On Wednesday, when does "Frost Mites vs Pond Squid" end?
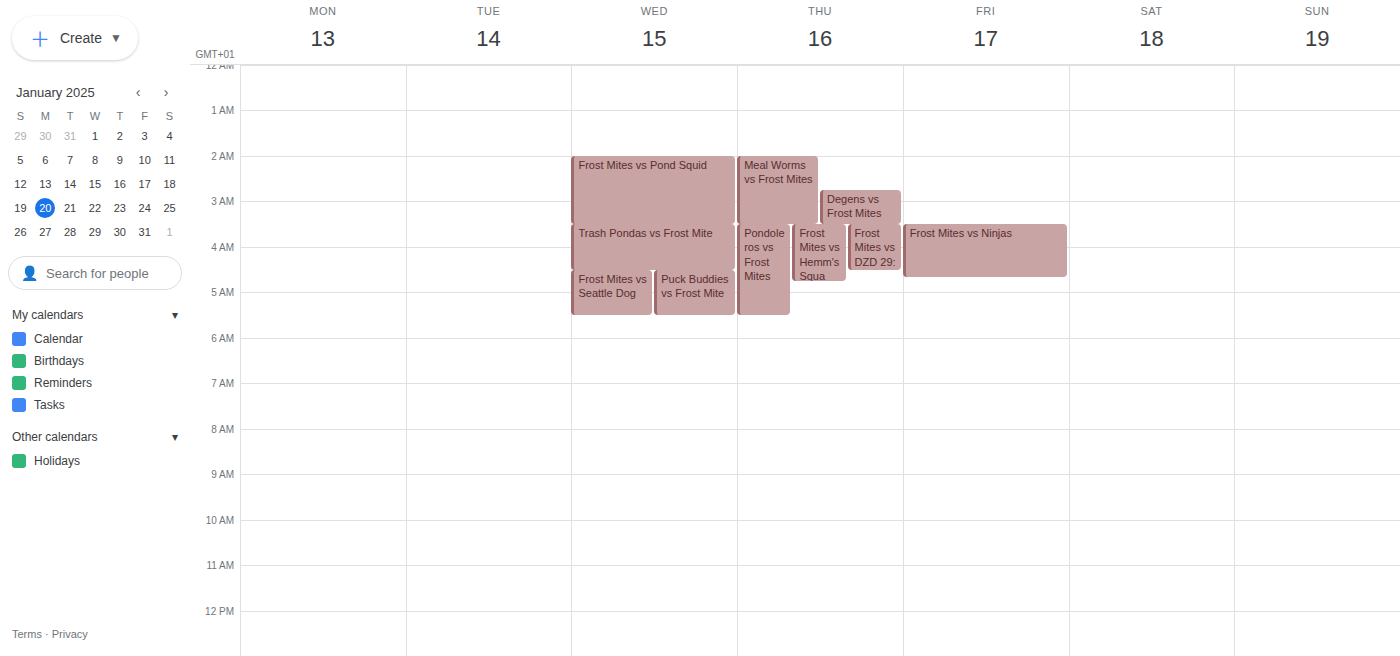
3:30 AM